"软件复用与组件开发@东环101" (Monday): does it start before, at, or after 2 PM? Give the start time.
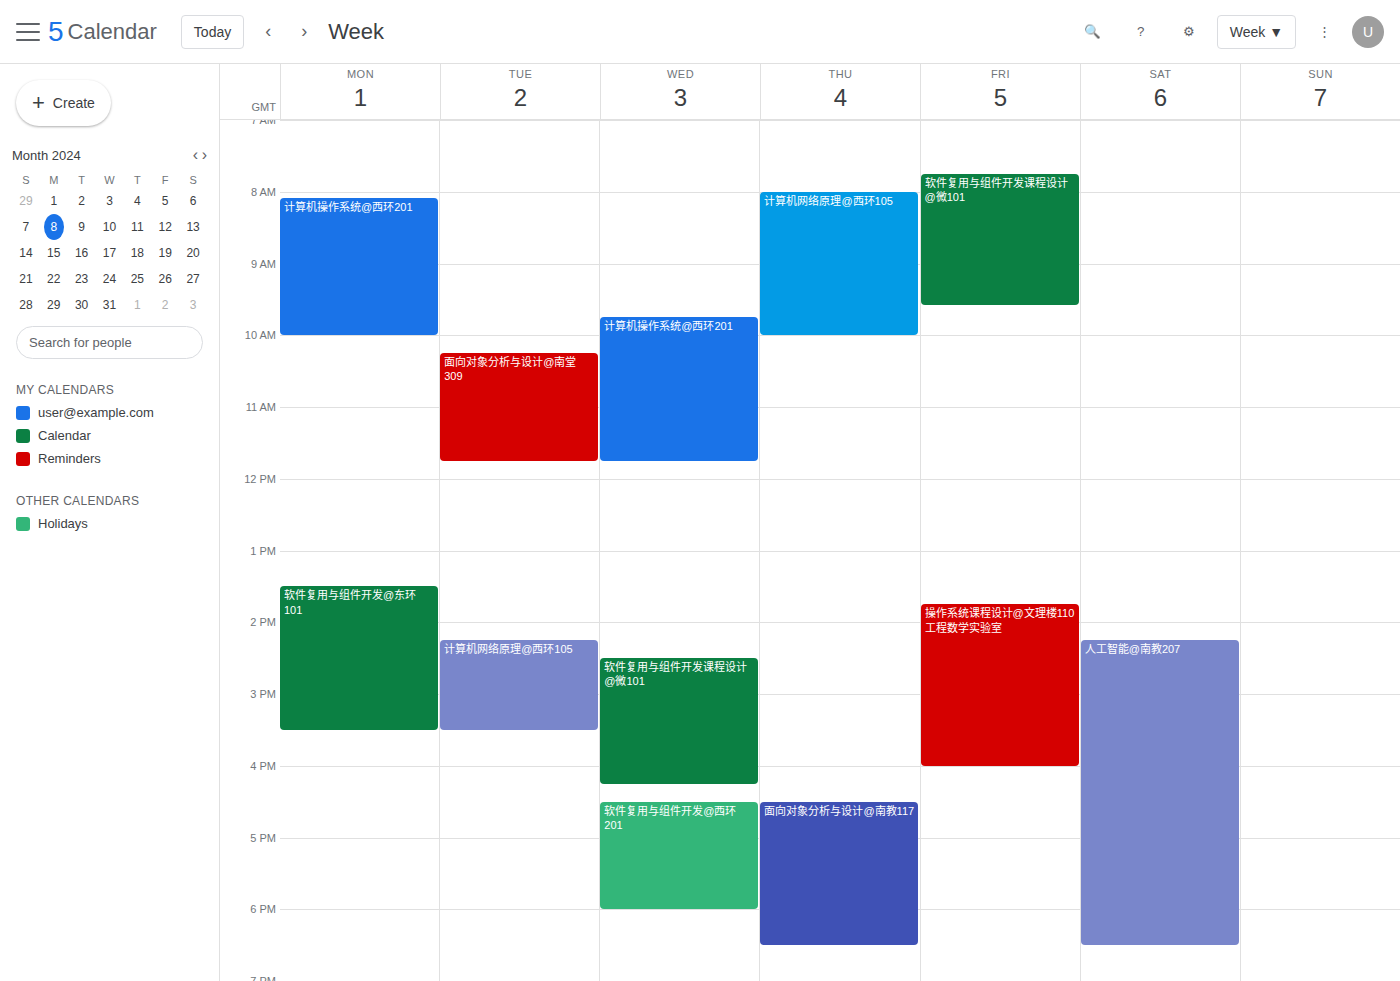
1:30 PM -- before 2 PM, 30 minutes above the 2 PM line.